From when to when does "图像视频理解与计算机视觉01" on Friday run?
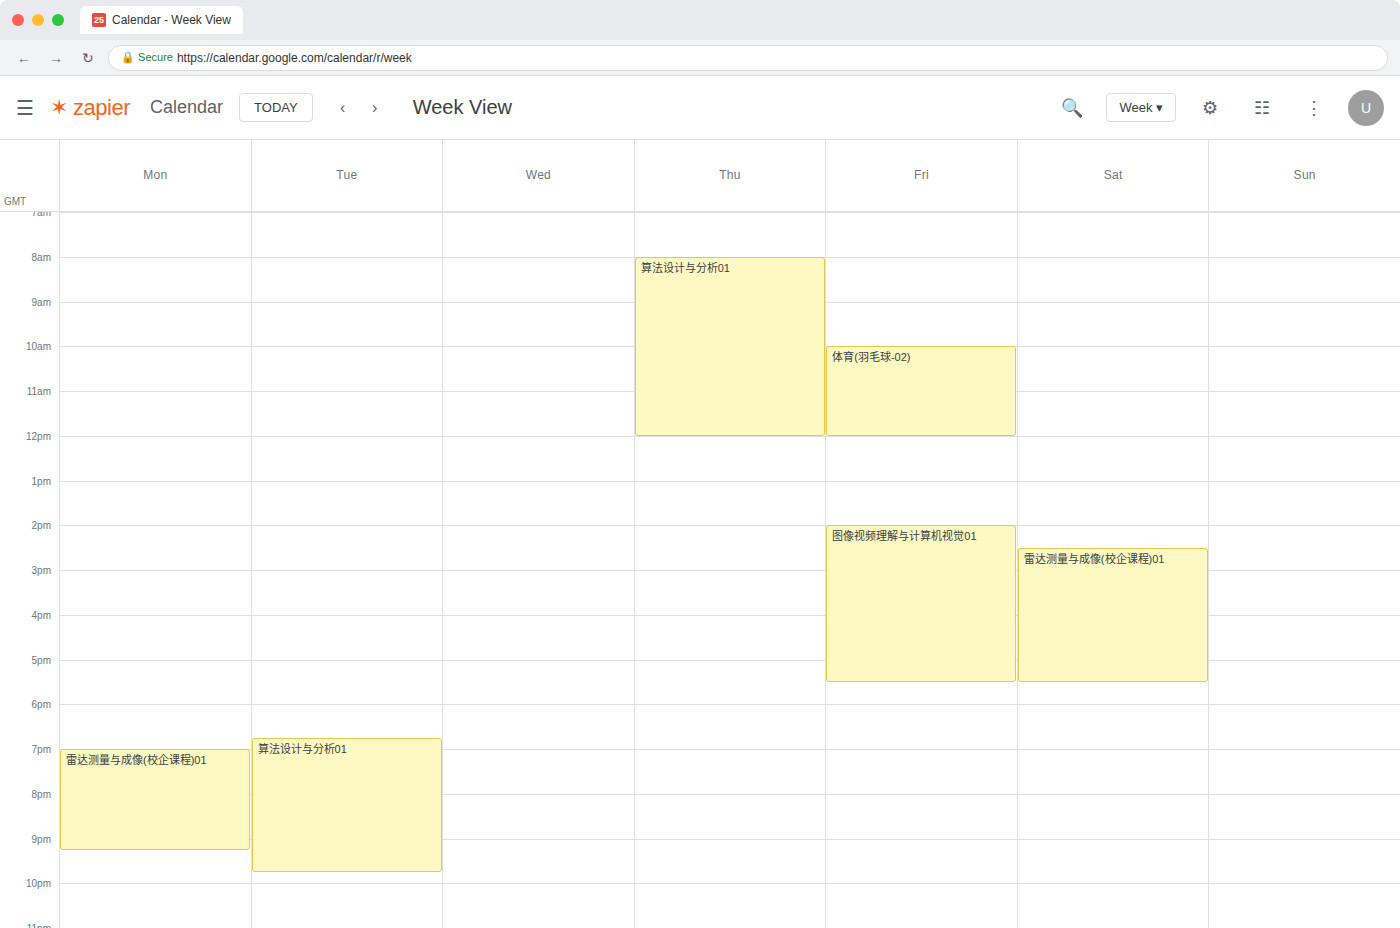
14:00 to 17:30